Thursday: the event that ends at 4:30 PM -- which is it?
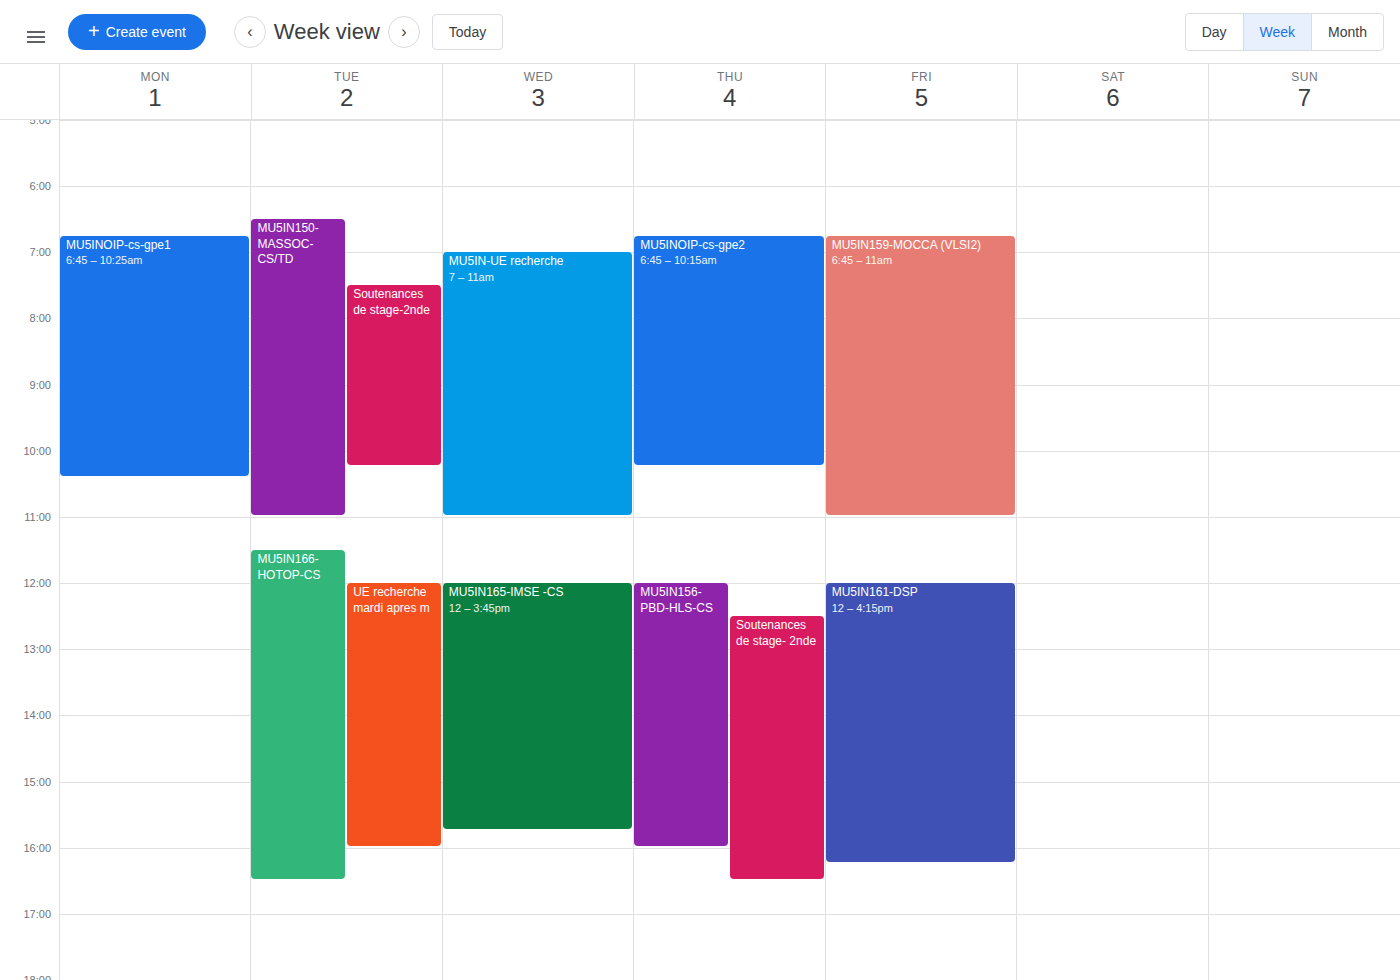
"Soutenances de stage- 2nde"